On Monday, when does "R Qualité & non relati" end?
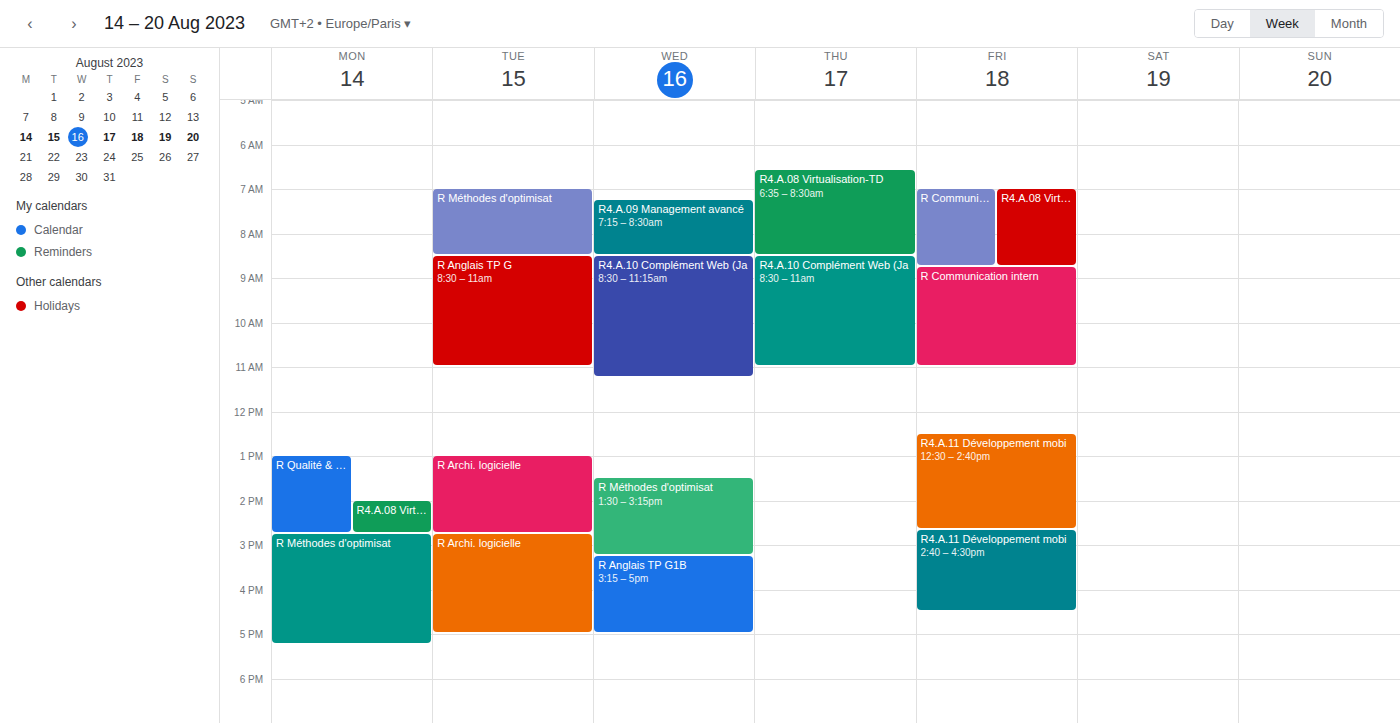
2:45 PM